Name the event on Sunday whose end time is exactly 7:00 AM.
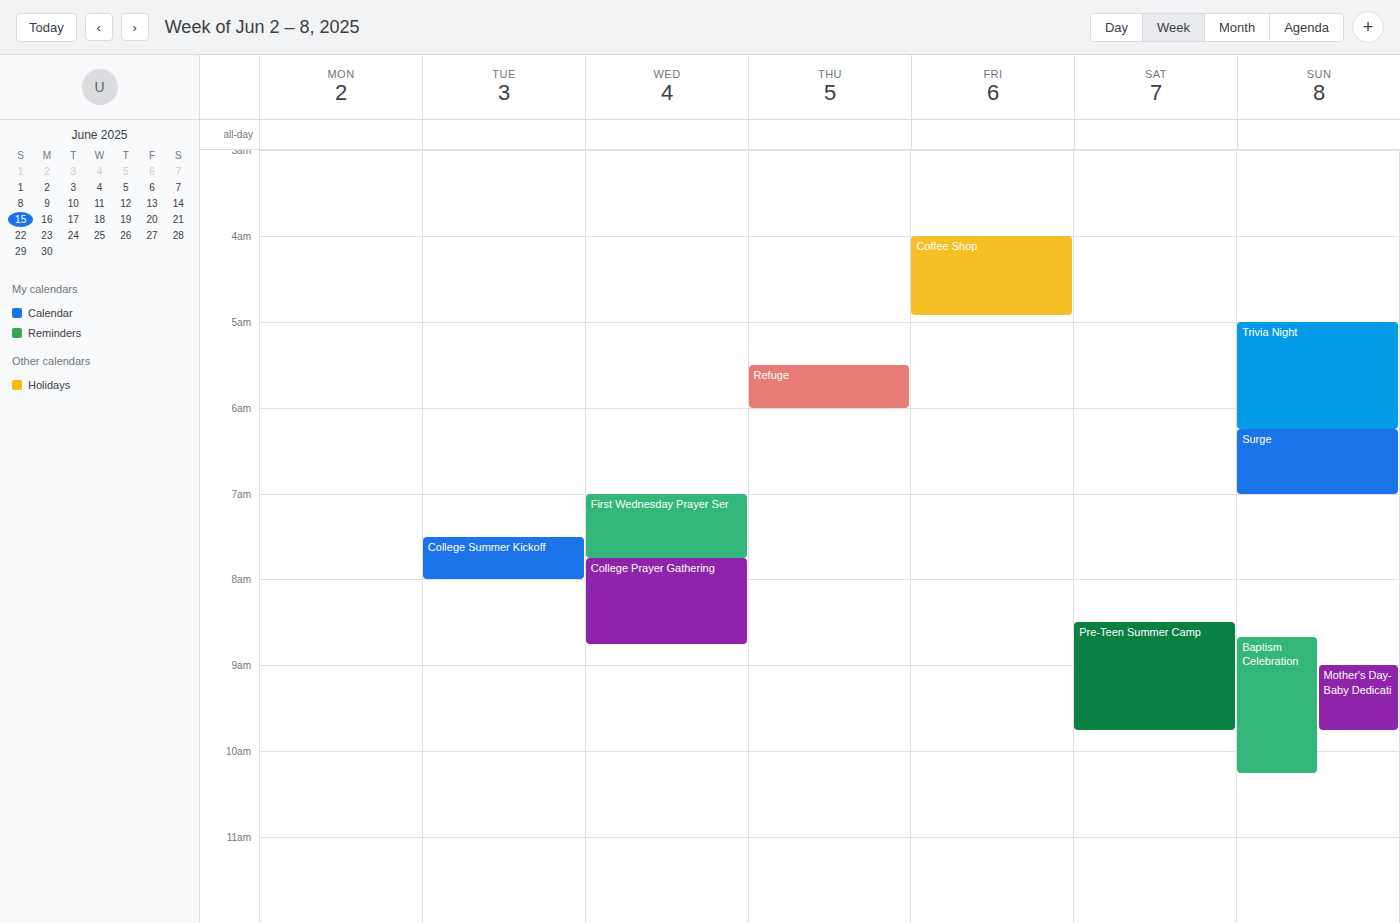
"Surge"